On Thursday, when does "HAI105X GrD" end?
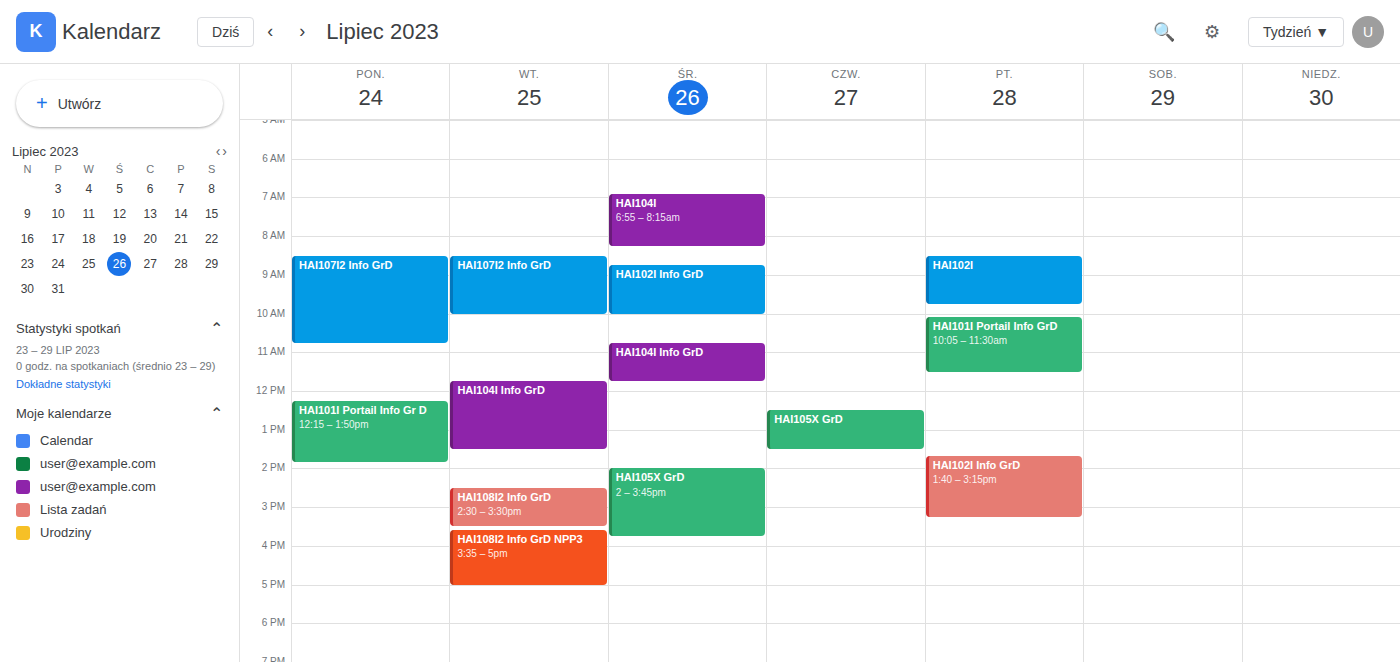
1:30 PM